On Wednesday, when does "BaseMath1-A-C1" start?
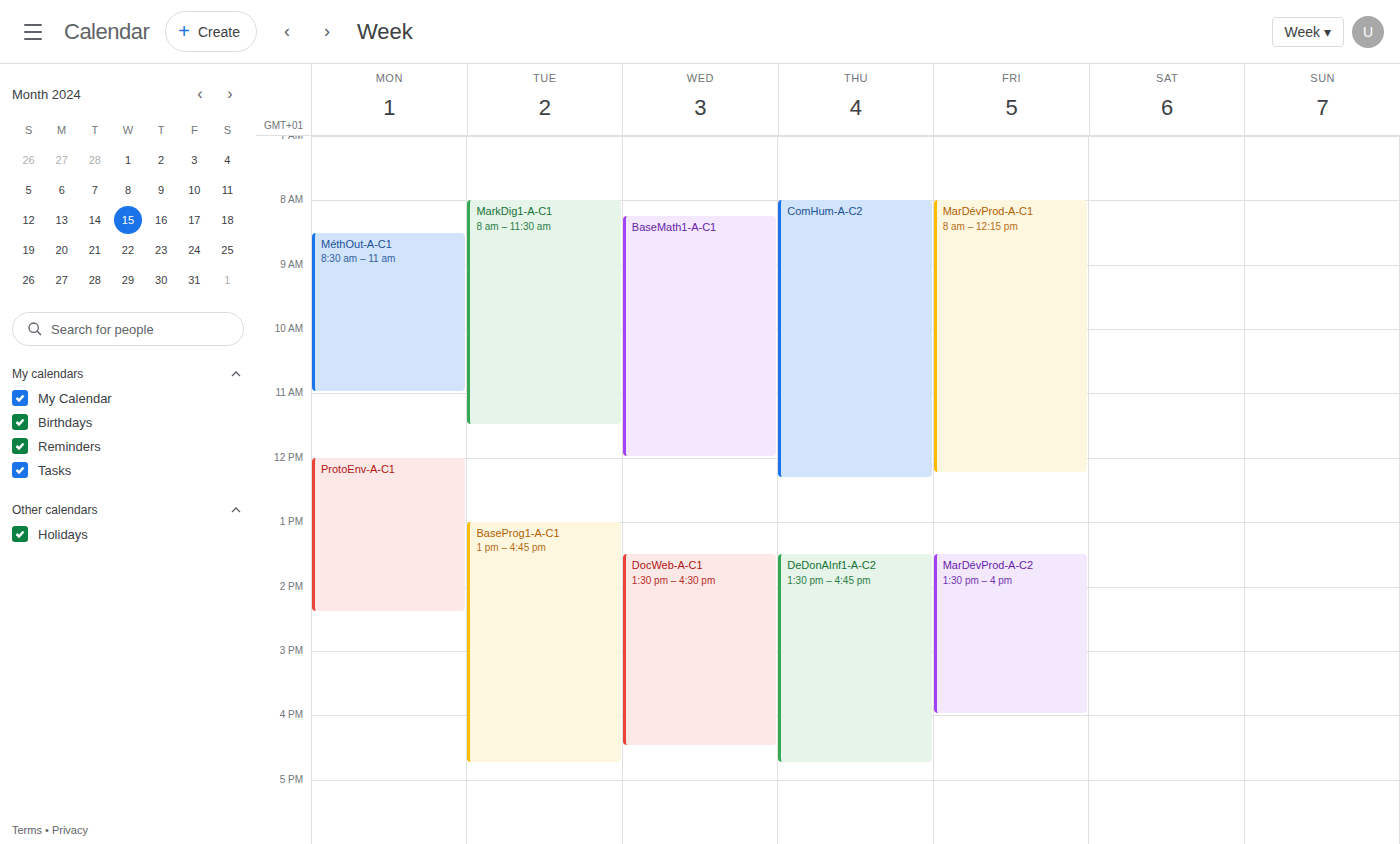
08:15